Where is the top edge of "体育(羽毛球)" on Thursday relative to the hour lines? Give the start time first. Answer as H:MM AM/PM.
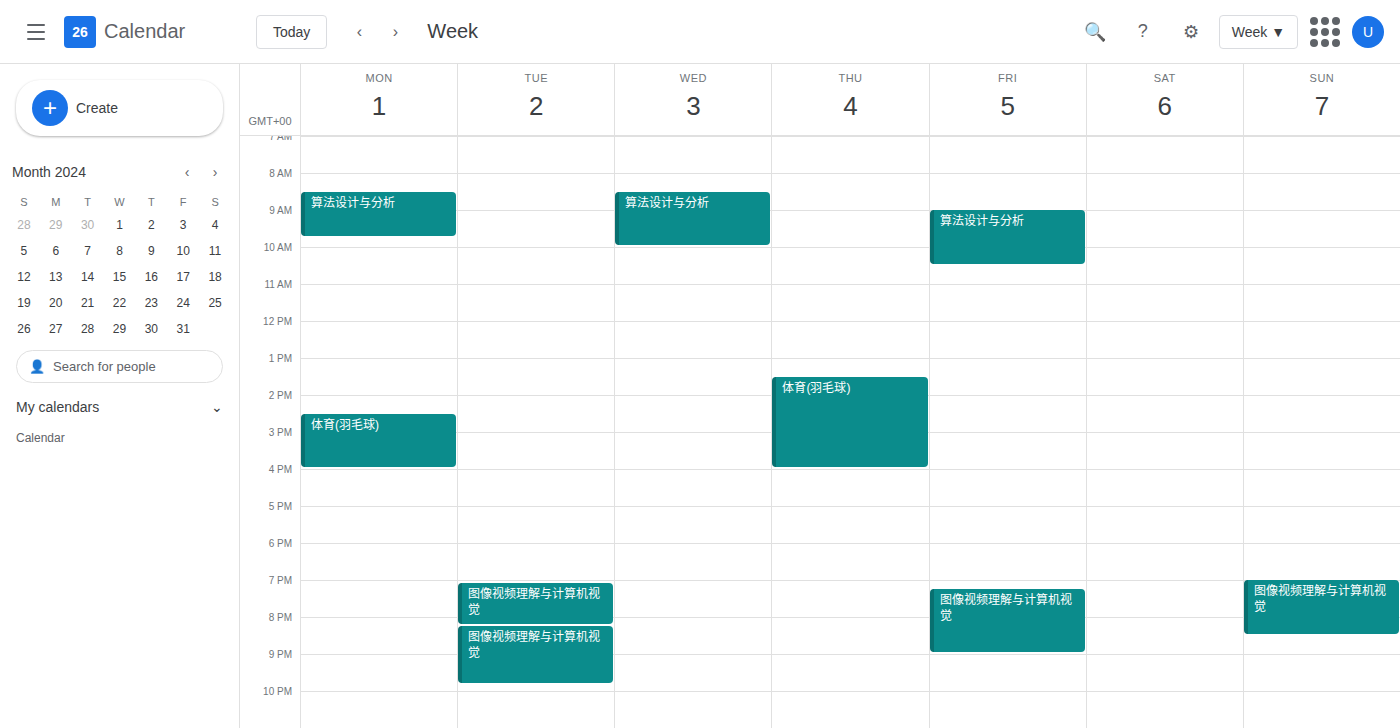
1:30 PM -- halfway between the 1 PM and 2 PM lines.